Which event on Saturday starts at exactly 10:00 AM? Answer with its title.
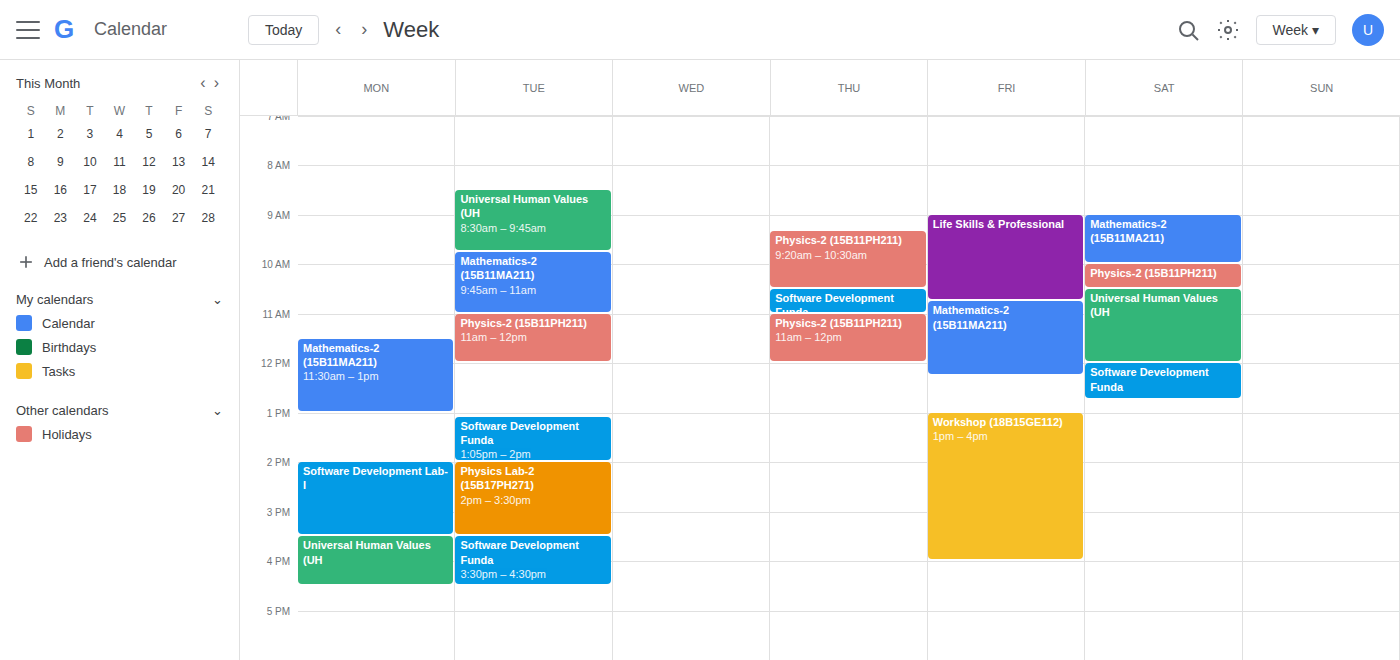
"Physics-2 (15B11PH211)"